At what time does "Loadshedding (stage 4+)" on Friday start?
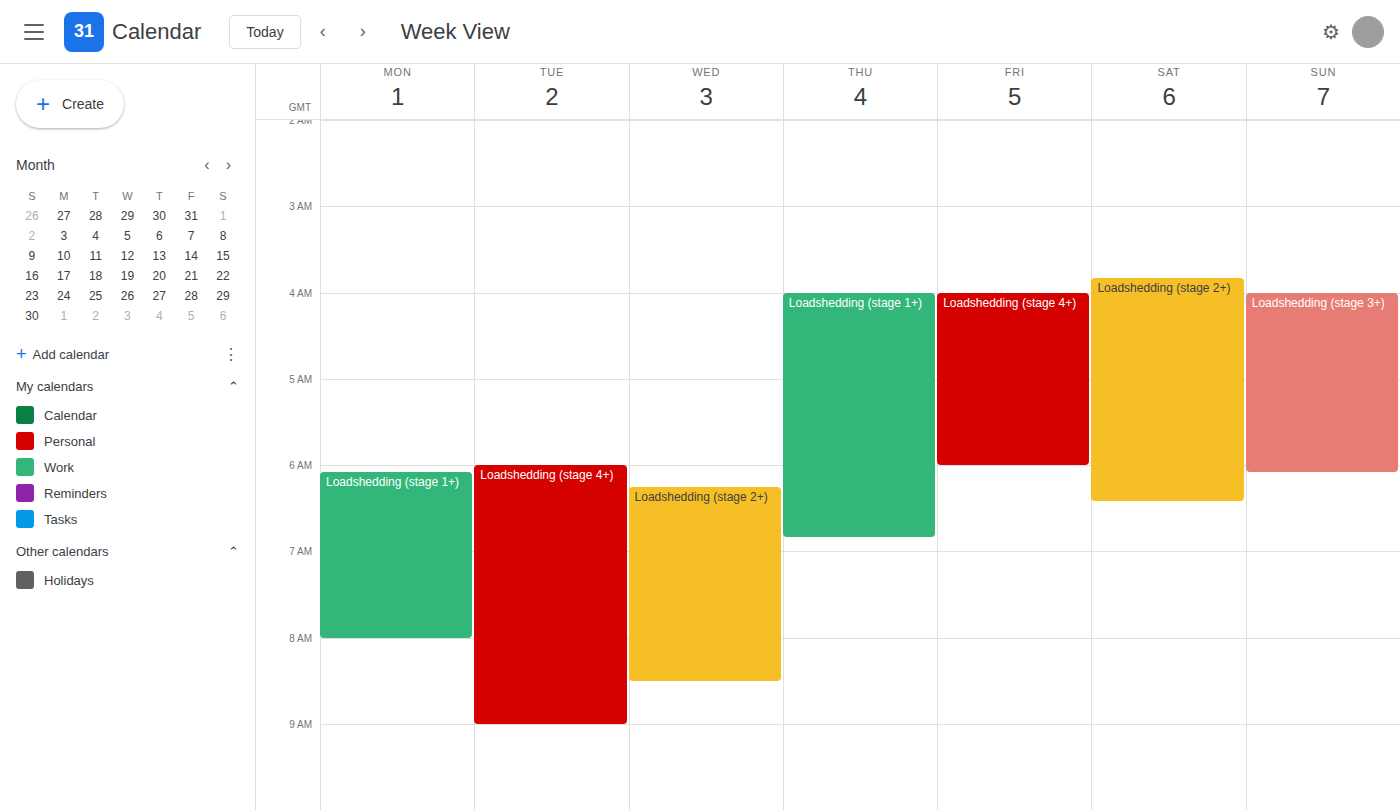
4:00 AM